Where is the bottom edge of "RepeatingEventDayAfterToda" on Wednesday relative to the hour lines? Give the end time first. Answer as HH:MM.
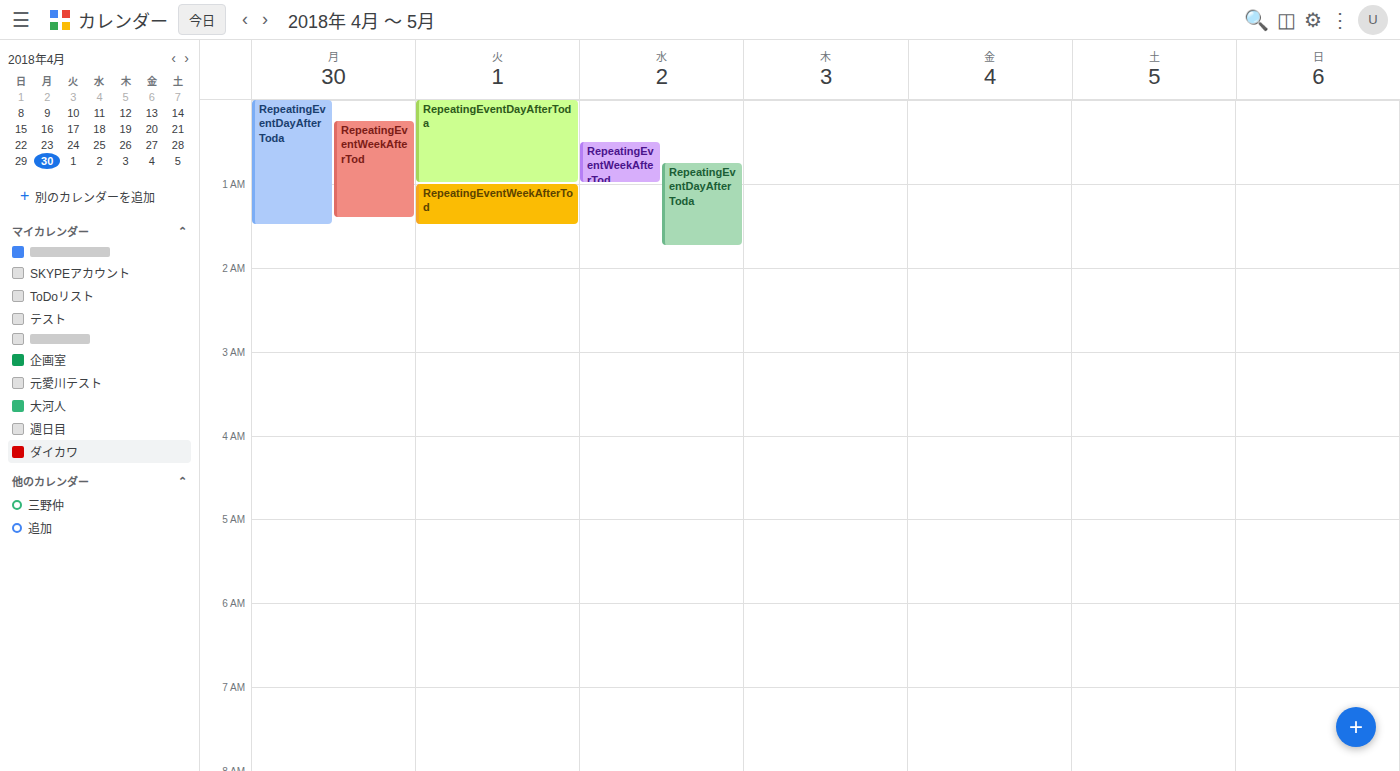
01:45 -- neither: three quarters of the way from the 01:00 line to the 02:00 line.